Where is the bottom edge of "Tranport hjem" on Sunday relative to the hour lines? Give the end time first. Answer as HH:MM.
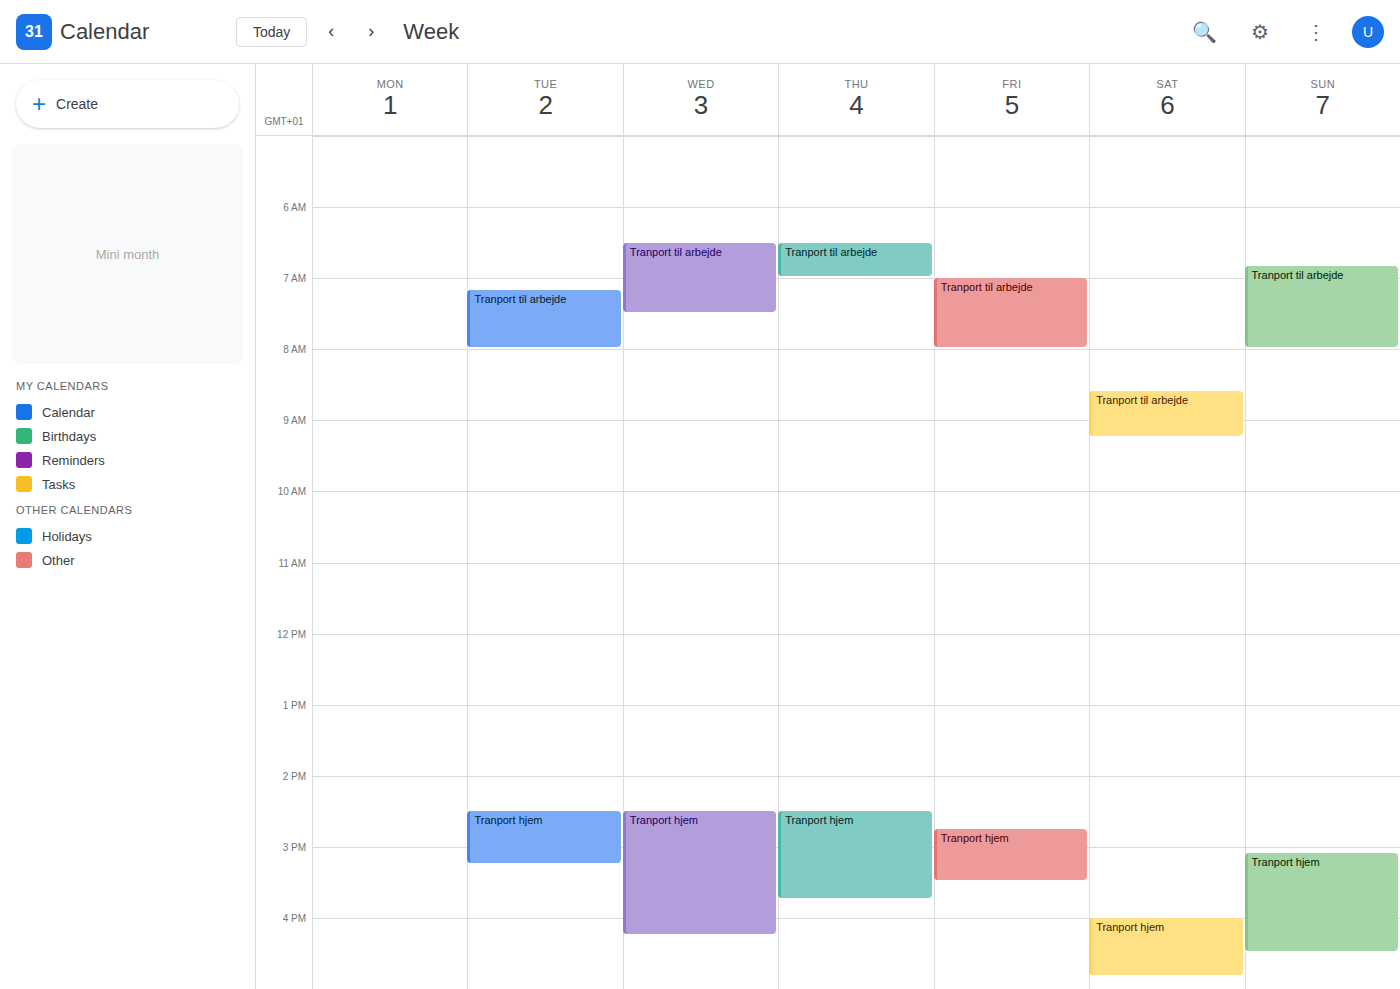
16:30 -- halfway between the 16:00 and 17:00 lines.